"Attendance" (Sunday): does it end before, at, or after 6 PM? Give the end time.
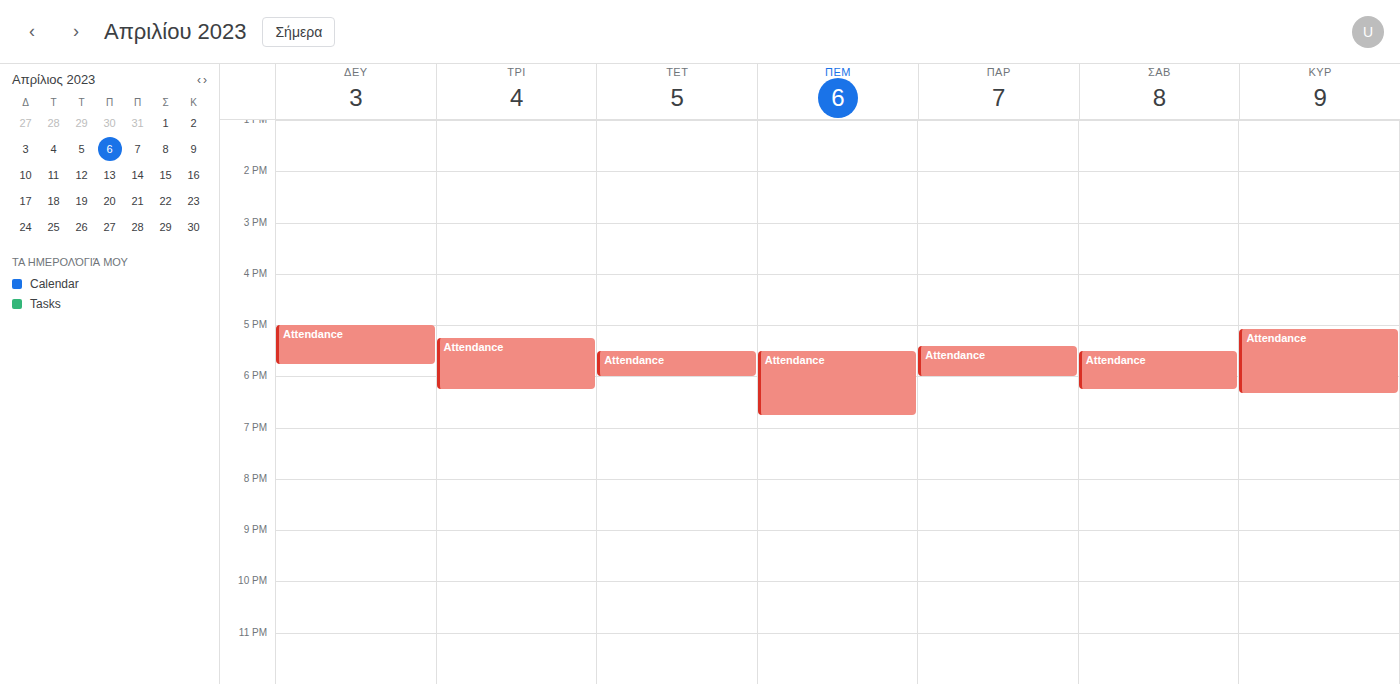
6:20 PM -- after 6 PM, 20 minutes below the 6 PM line.